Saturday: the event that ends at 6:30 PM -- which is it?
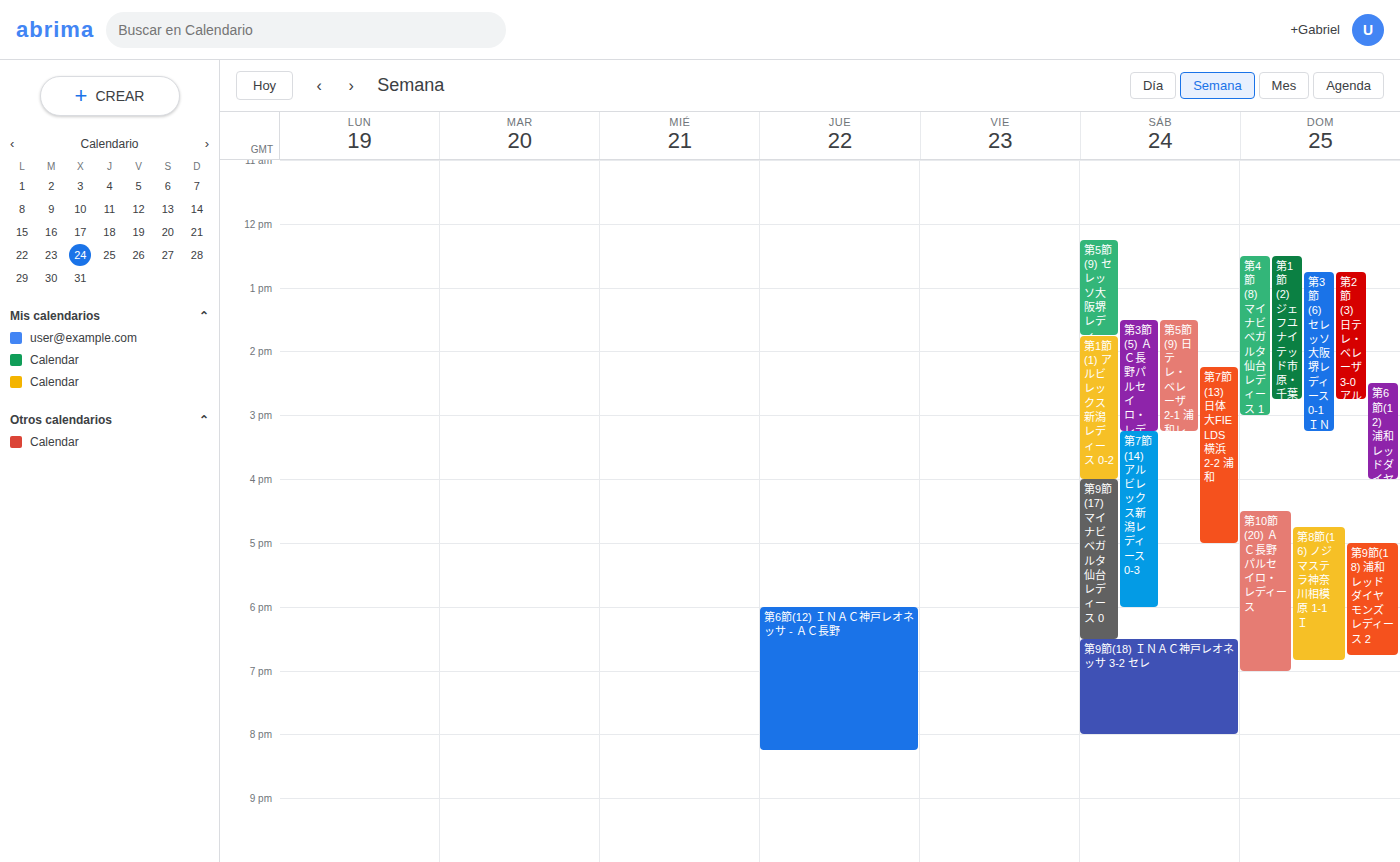
"第9節(17) マイナビベガルタ仙台レディース 0"